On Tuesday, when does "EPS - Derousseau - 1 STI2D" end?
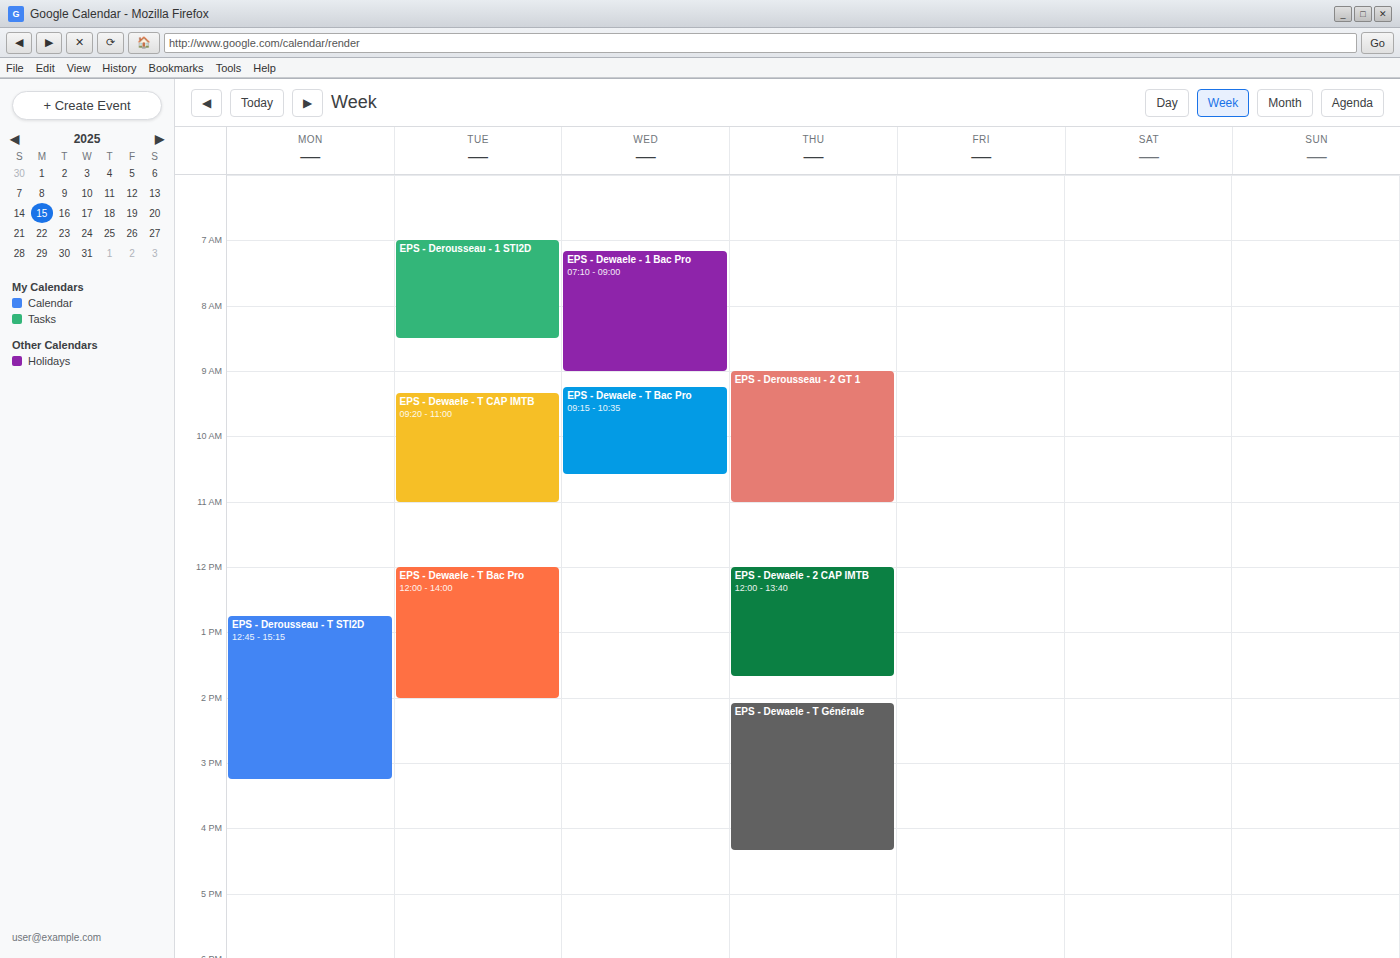
8:30 AM